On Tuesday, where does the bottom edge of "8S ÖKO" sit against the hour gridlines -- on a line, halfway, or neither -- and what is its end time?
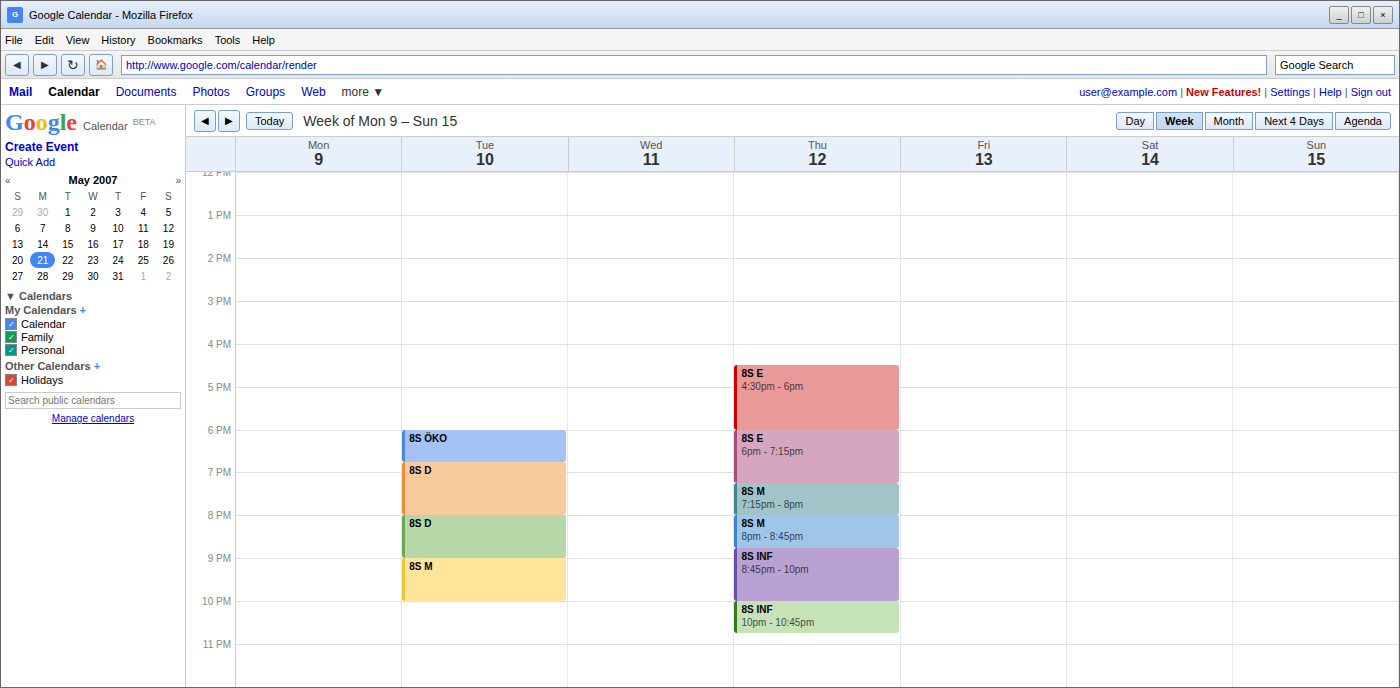
6:45 PM -- neither: three quarters of the way from the 6 PM line to the 7 PM line.